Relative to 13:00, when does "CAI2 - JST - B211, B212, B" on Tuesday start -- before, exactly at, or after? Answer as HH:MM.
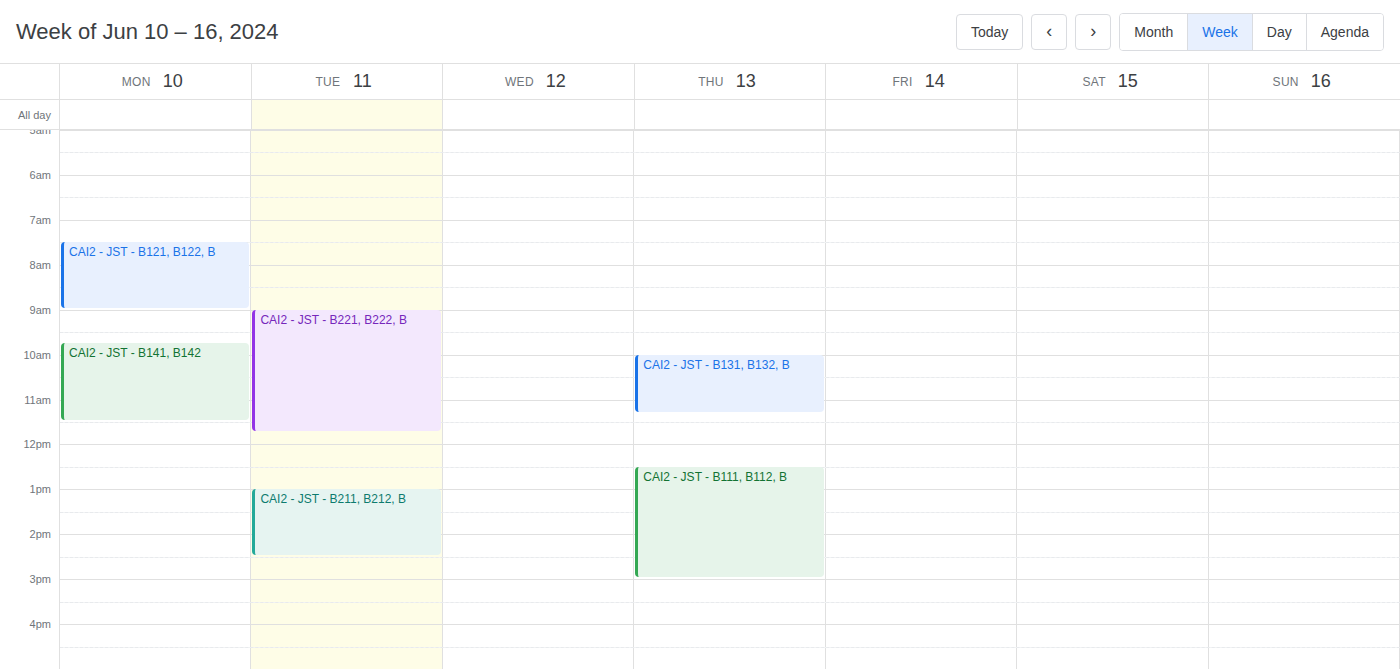
13:00 -- exactly at 13:00, on the 13:00 line.